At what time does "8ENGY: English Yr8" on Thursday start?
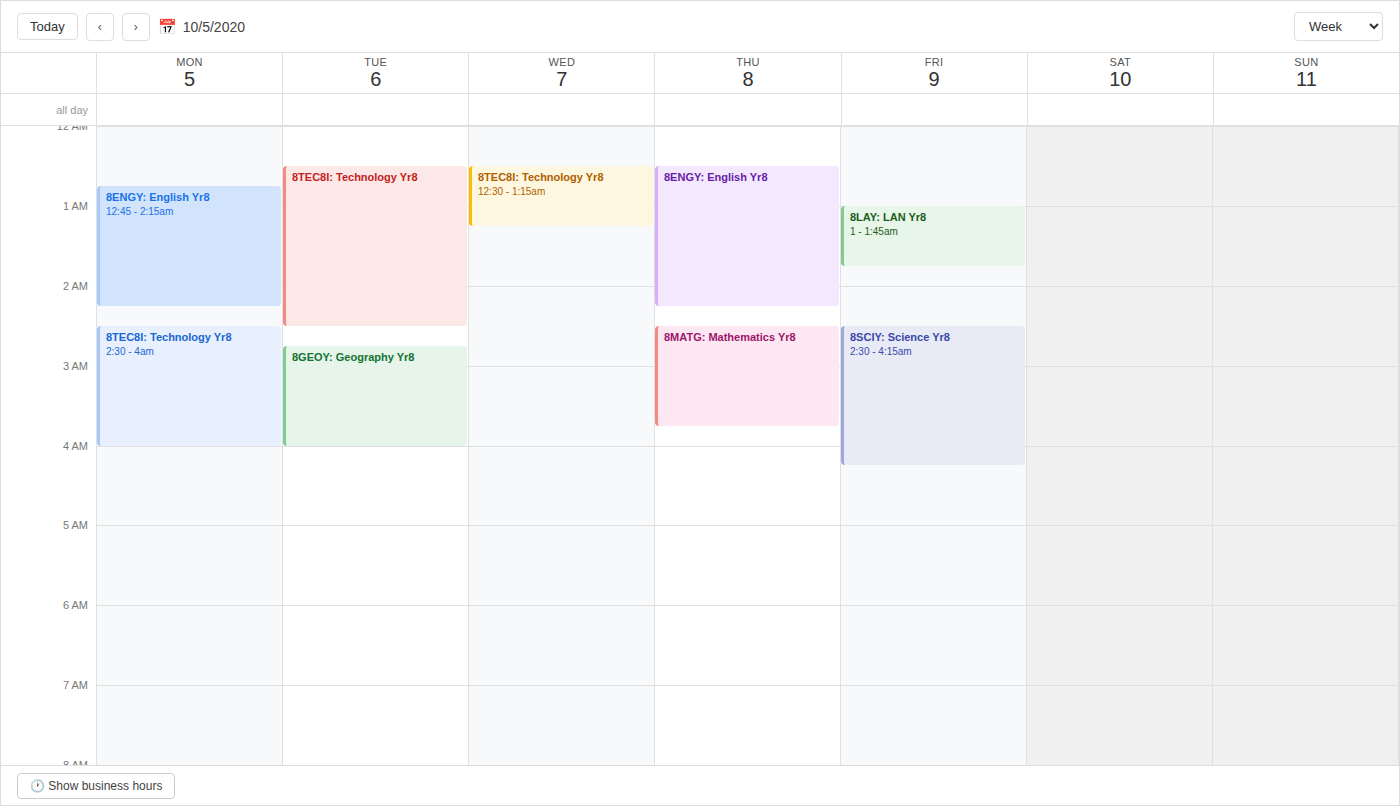
12:30 AM